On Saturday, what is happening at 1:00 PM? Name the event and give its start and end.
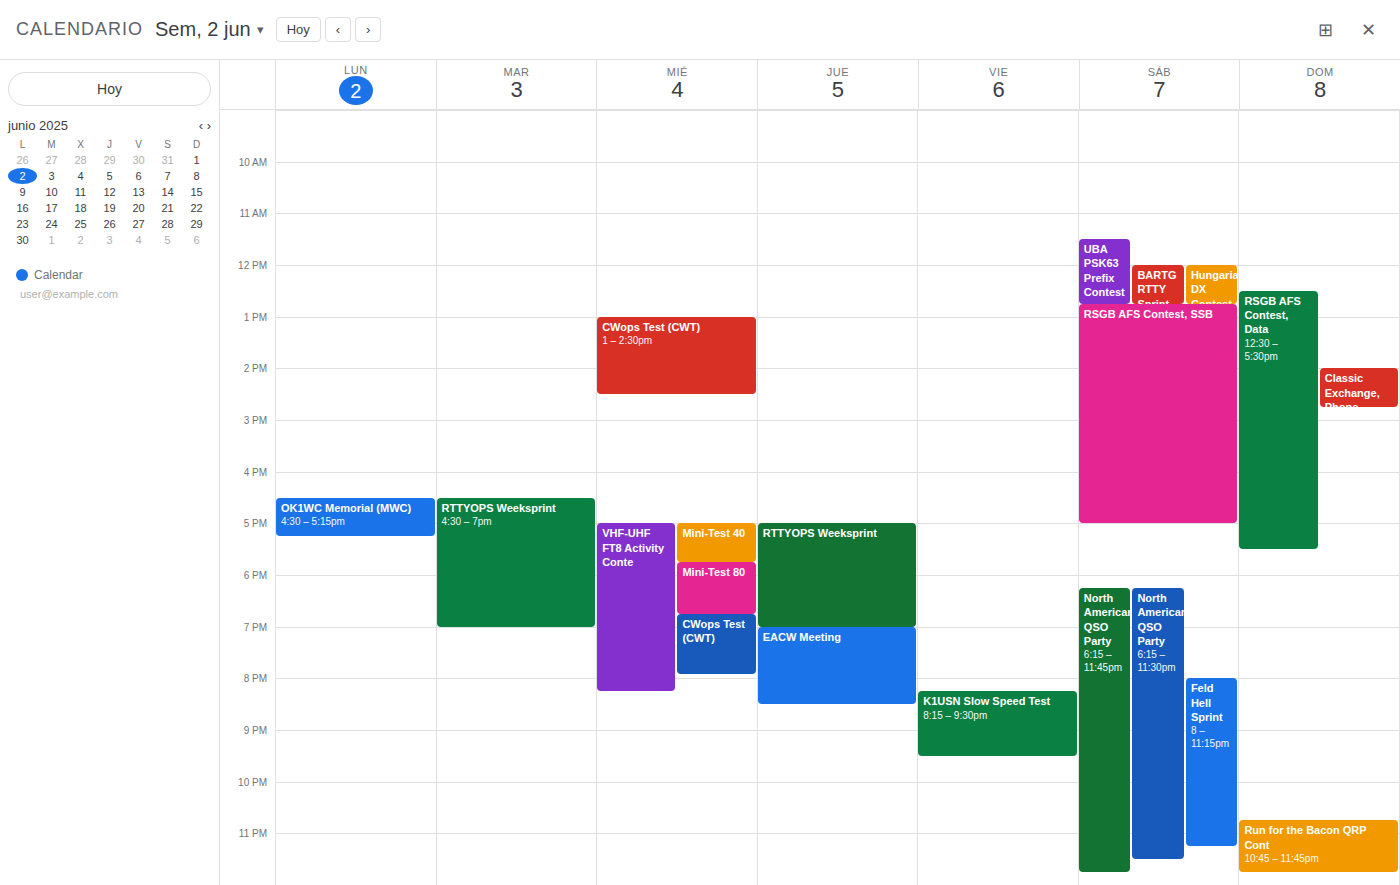
"RSGB AFS Contest, SSB", 12:45 PM to 5:00 PM